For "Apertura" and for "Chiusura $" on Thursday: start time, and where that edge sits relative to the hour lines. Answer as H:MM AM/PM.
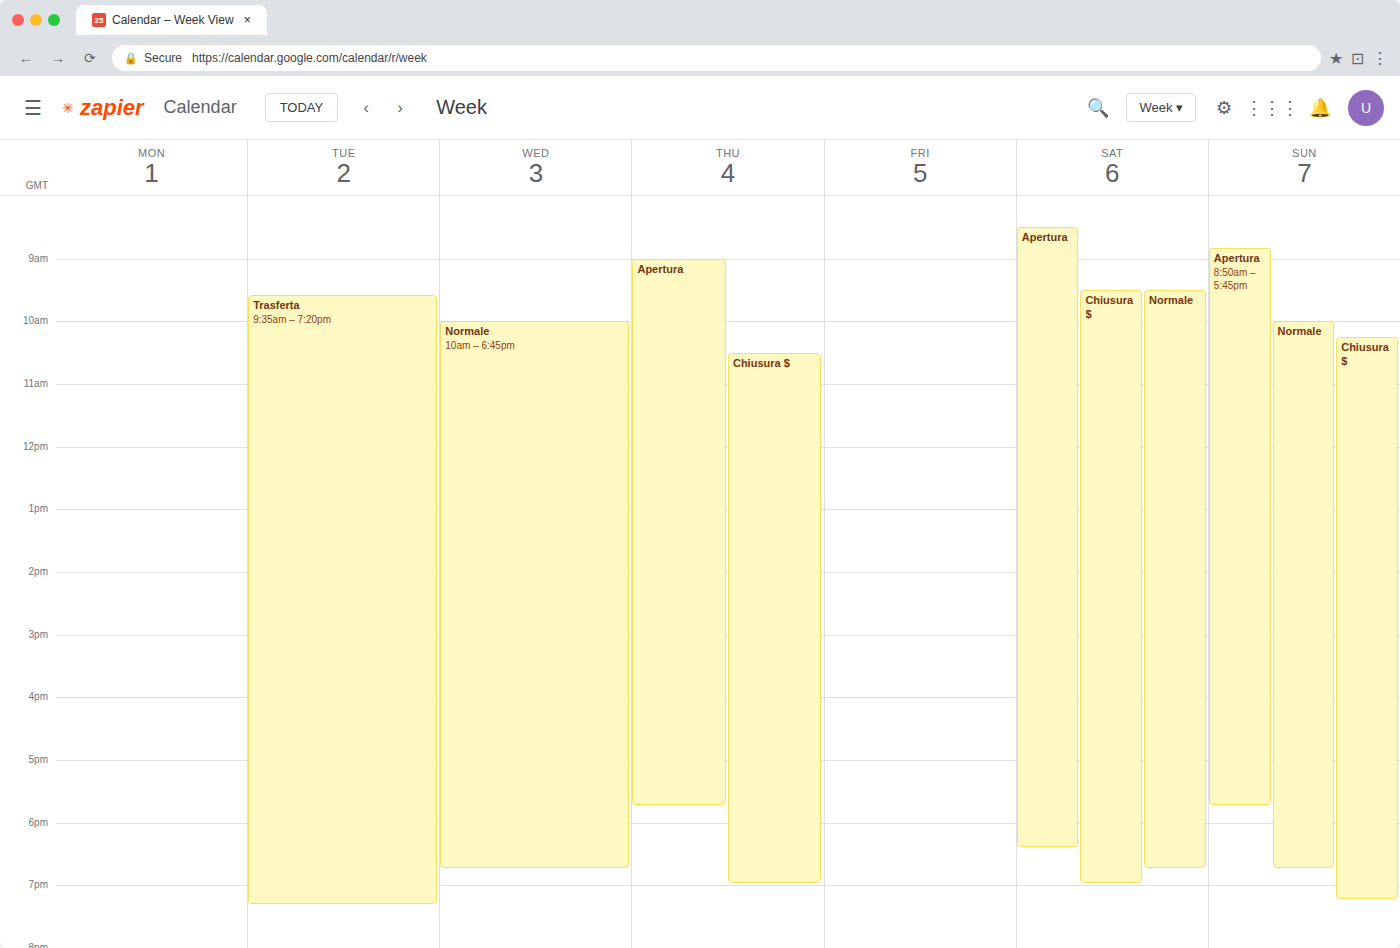
"Apertura": 9:00 AM, exactly on the 9 AM line. "Chiusura $": 10:30 AM, halfway between the 10 AM and 11 AM lines.